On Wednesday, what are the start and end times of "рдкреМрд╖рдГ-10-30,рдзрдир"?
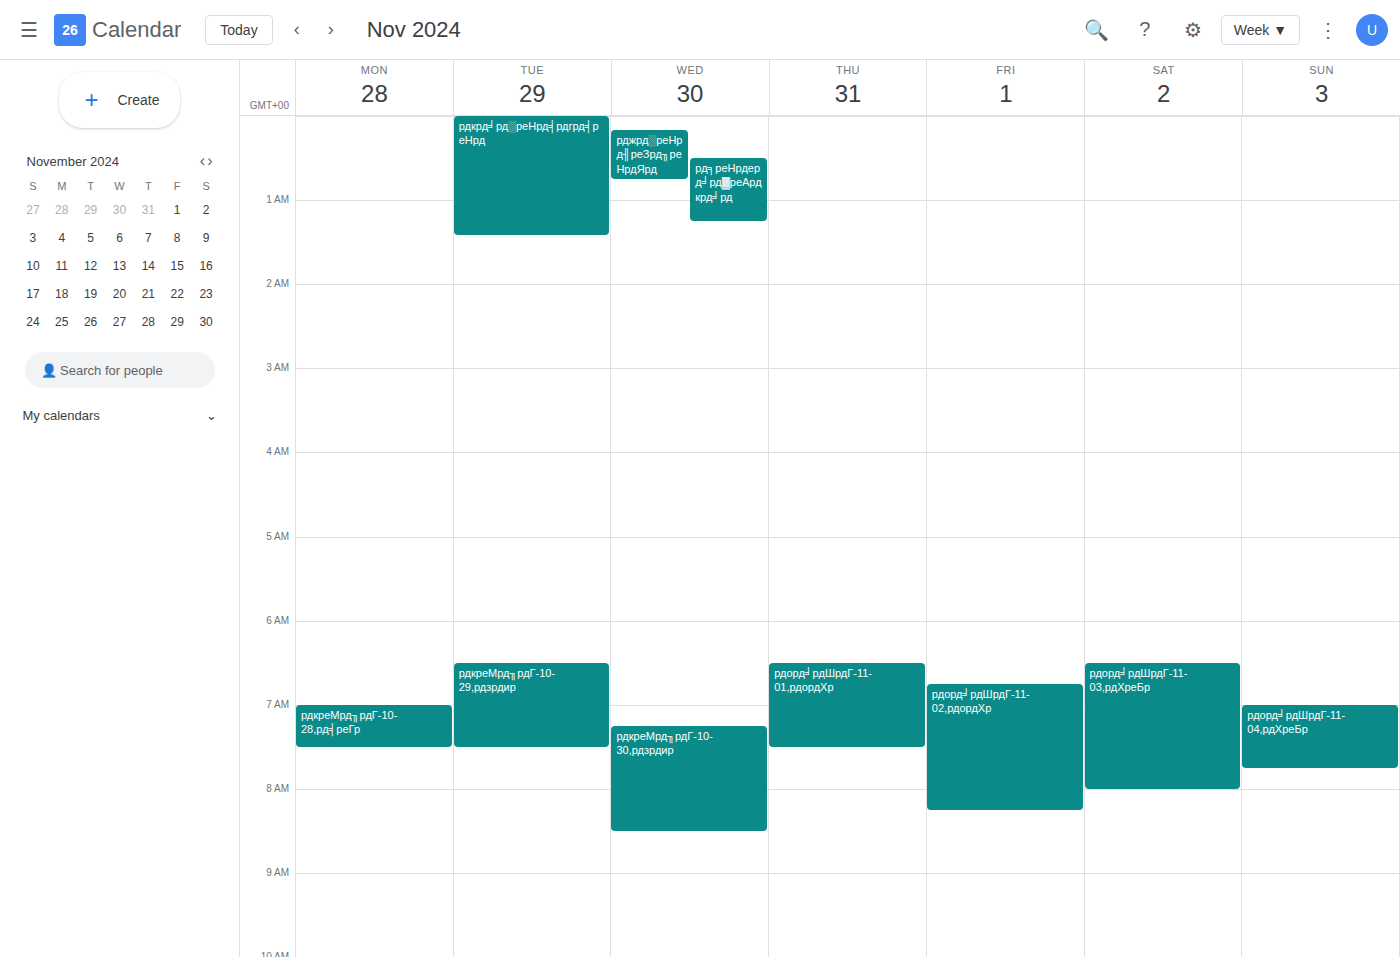
7:15 AM to 8:30 AM